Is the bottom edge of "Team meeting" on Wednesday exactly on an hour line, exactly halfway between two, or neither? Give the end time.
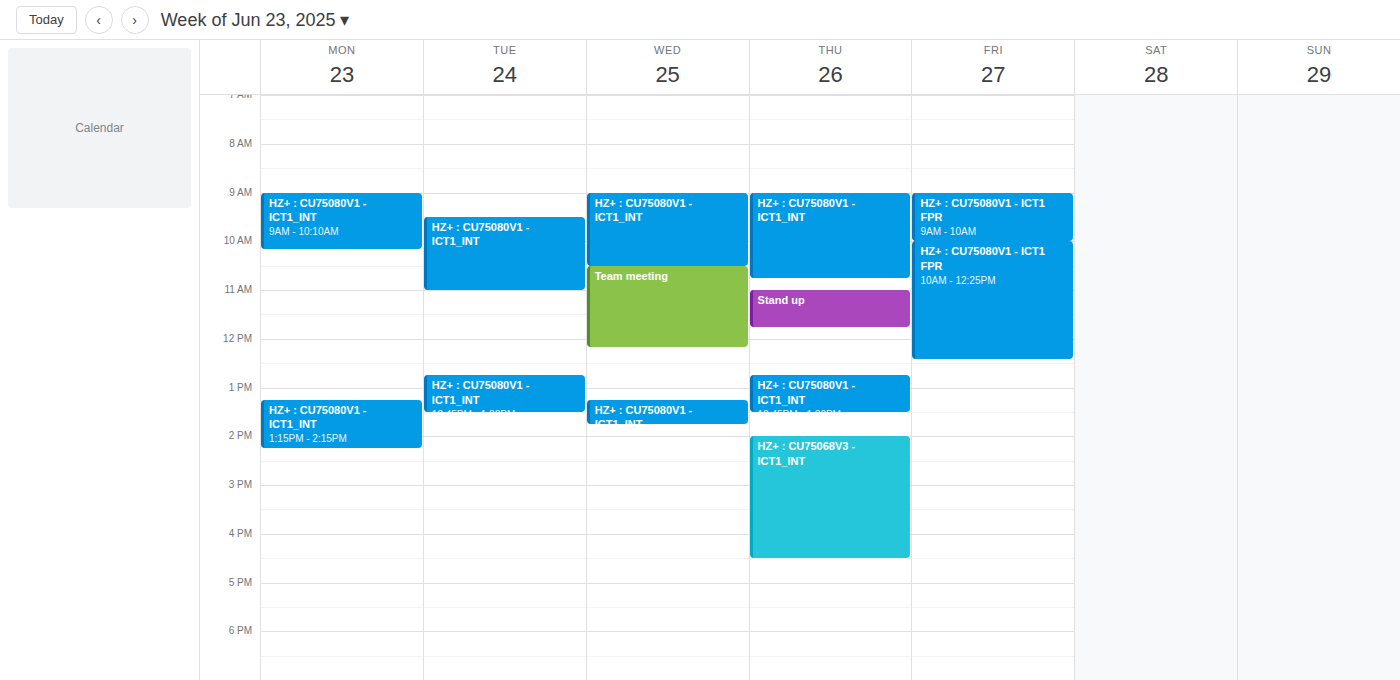
12:10 PM -- neither: 10 minutes below the 12 PM line and 50 minutes above the 1 PM line.